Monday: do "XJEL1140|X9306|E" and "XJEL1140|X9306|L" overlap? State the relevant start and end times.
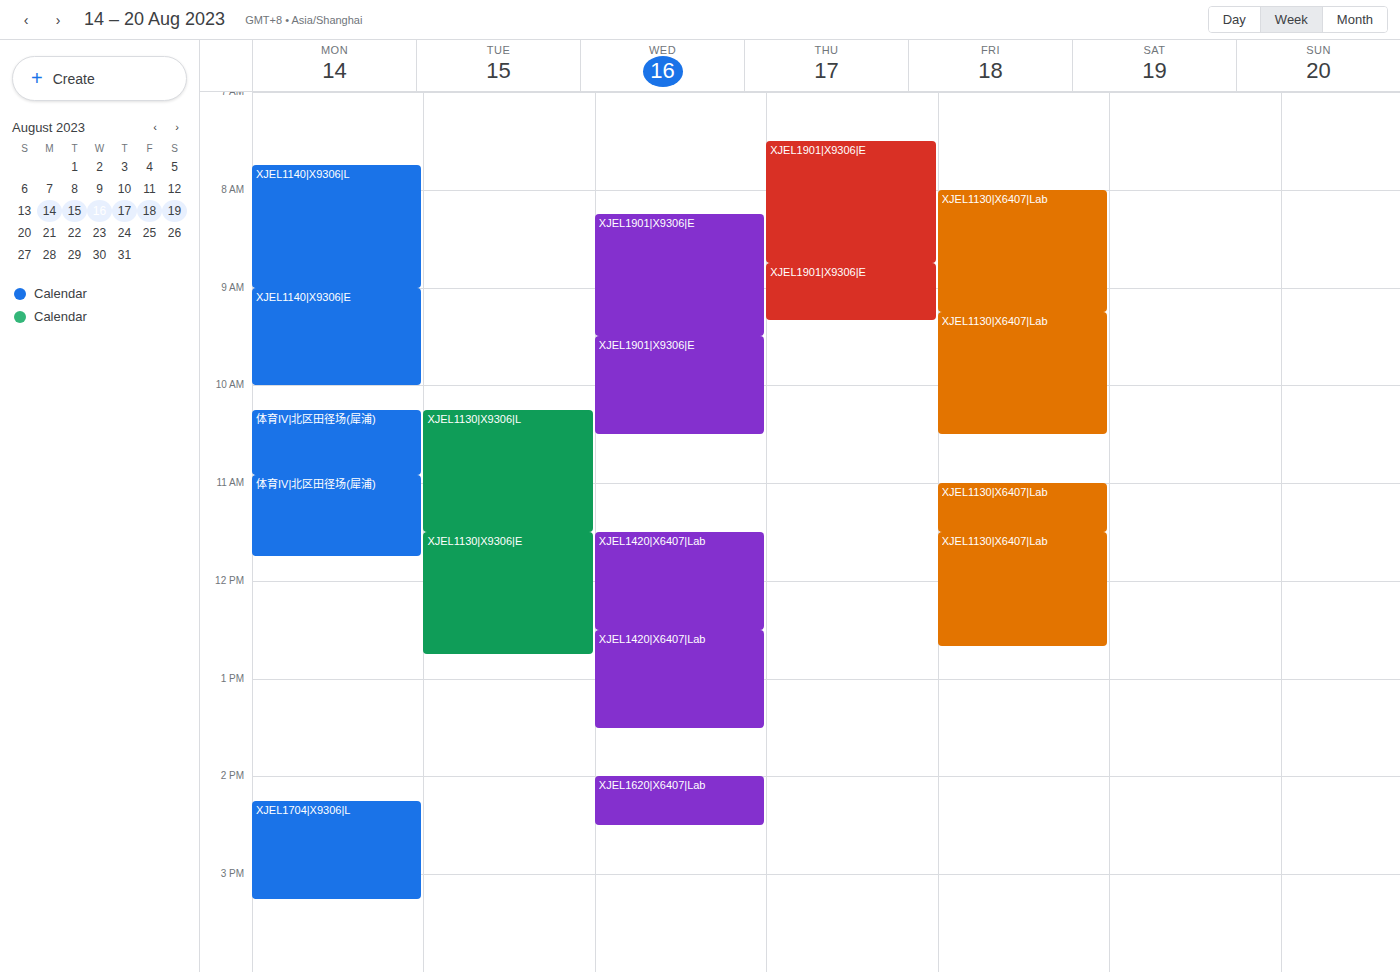
"XJEL1140|X9306|L" ends at 09:00, exactly when "XJEL1140|X9306|E" starts -- they touch but do not overlap.